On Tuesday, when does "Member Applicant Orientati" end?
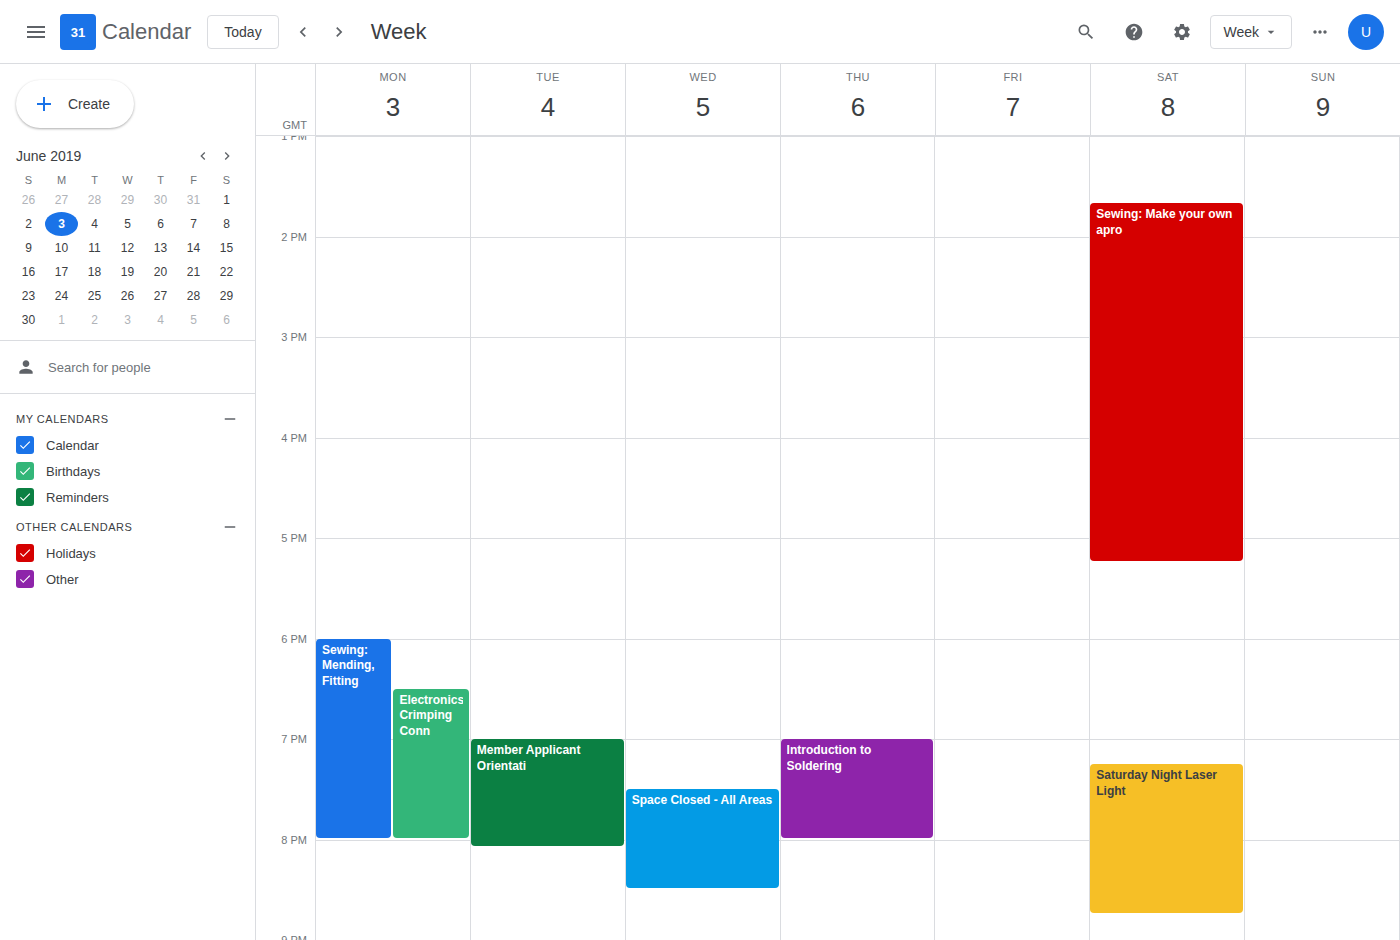
8:05 PM